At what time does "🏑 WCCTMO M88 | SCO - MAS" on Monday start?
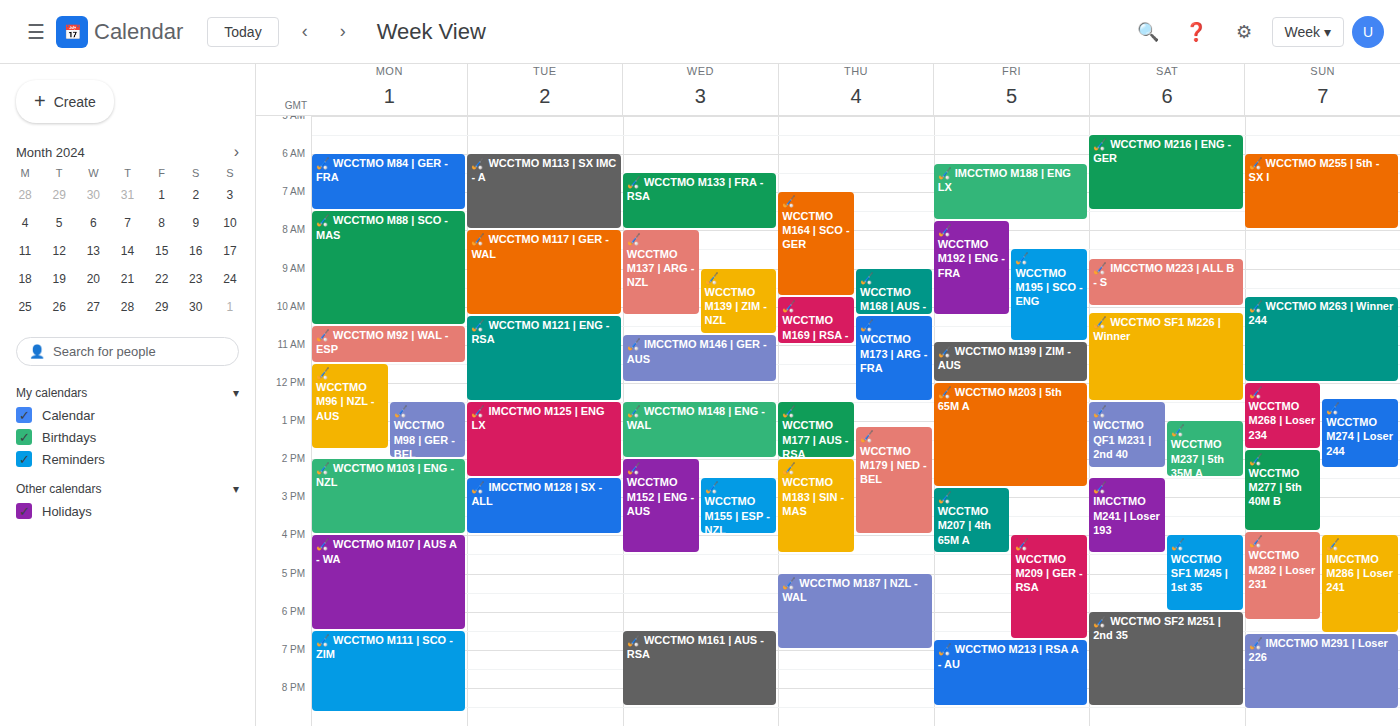
7:30 AM